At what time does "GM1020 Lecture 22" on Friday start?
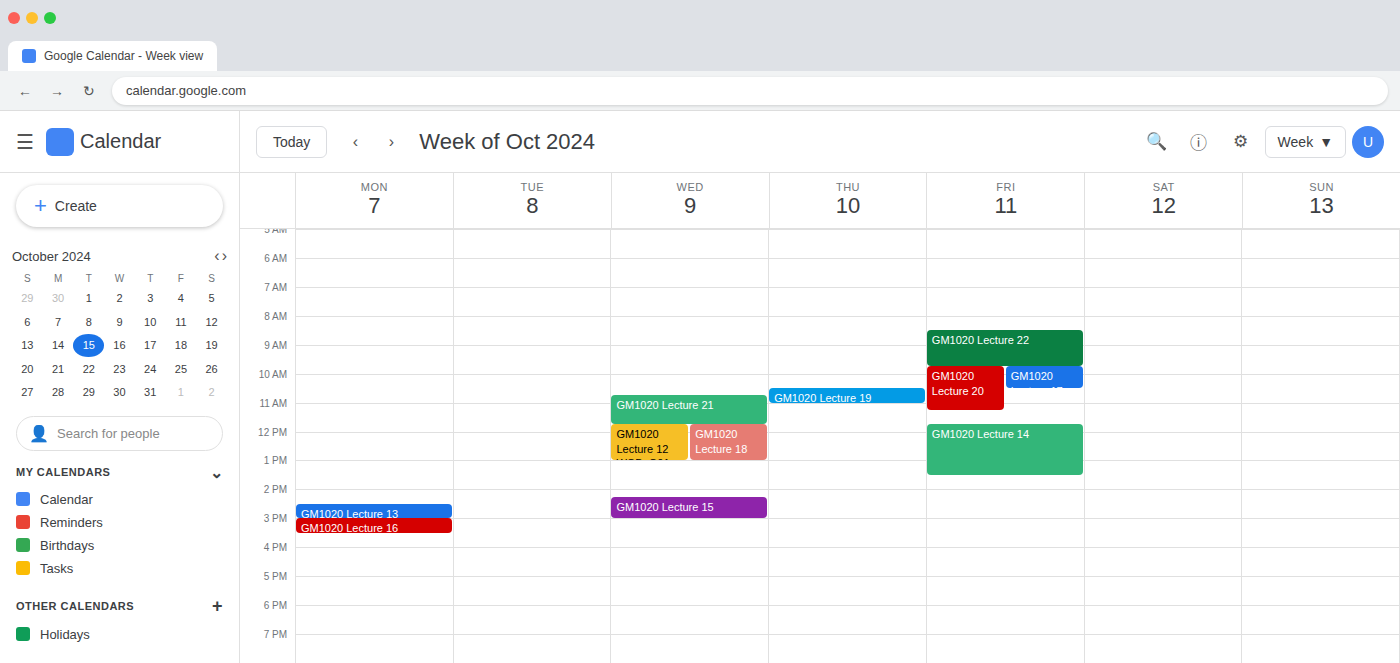
08:30